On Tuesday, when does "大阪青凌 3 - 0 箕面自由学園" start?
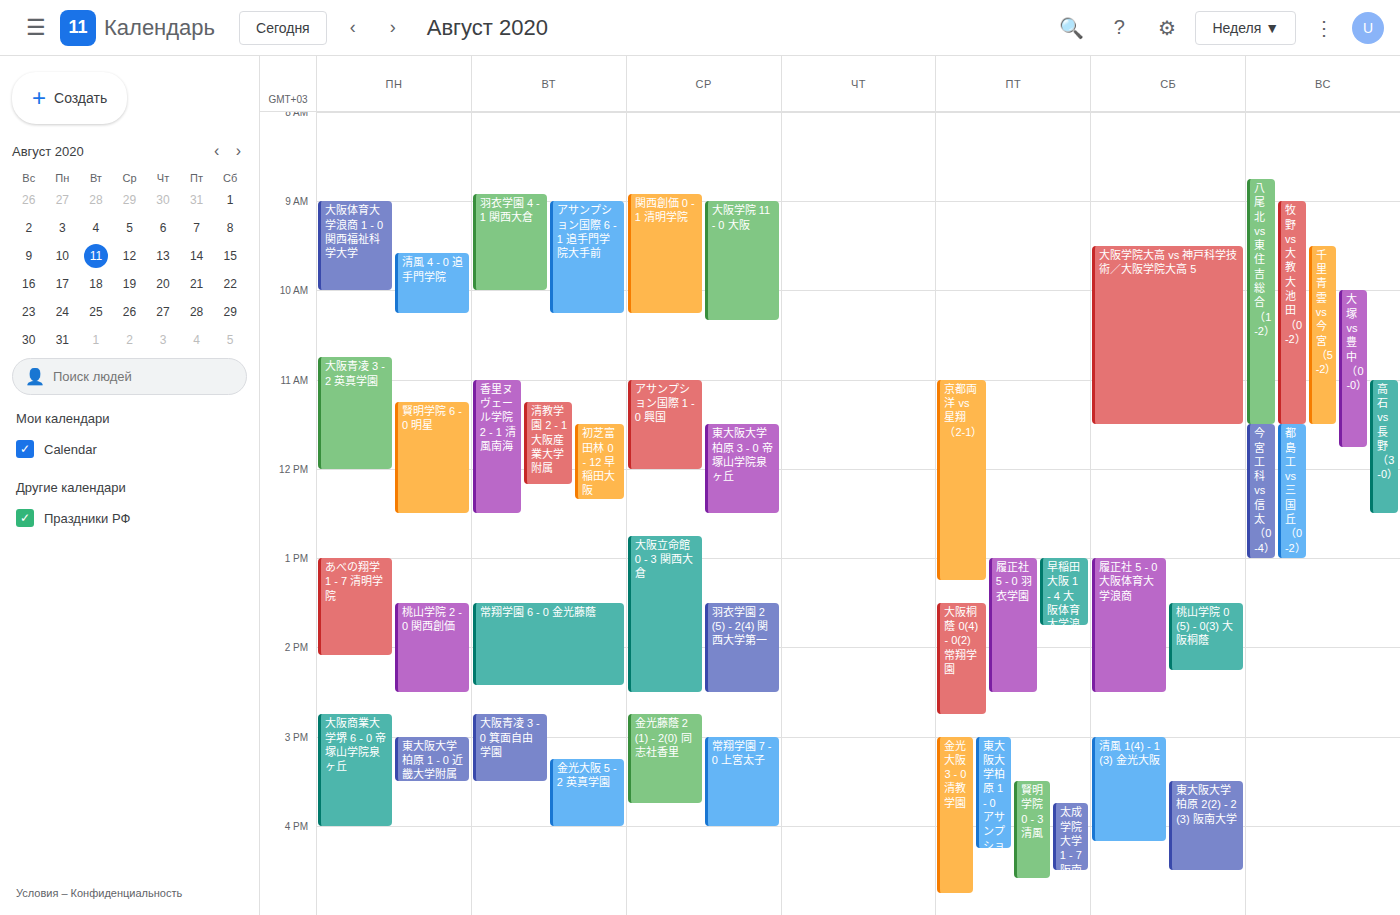
2:45 PM